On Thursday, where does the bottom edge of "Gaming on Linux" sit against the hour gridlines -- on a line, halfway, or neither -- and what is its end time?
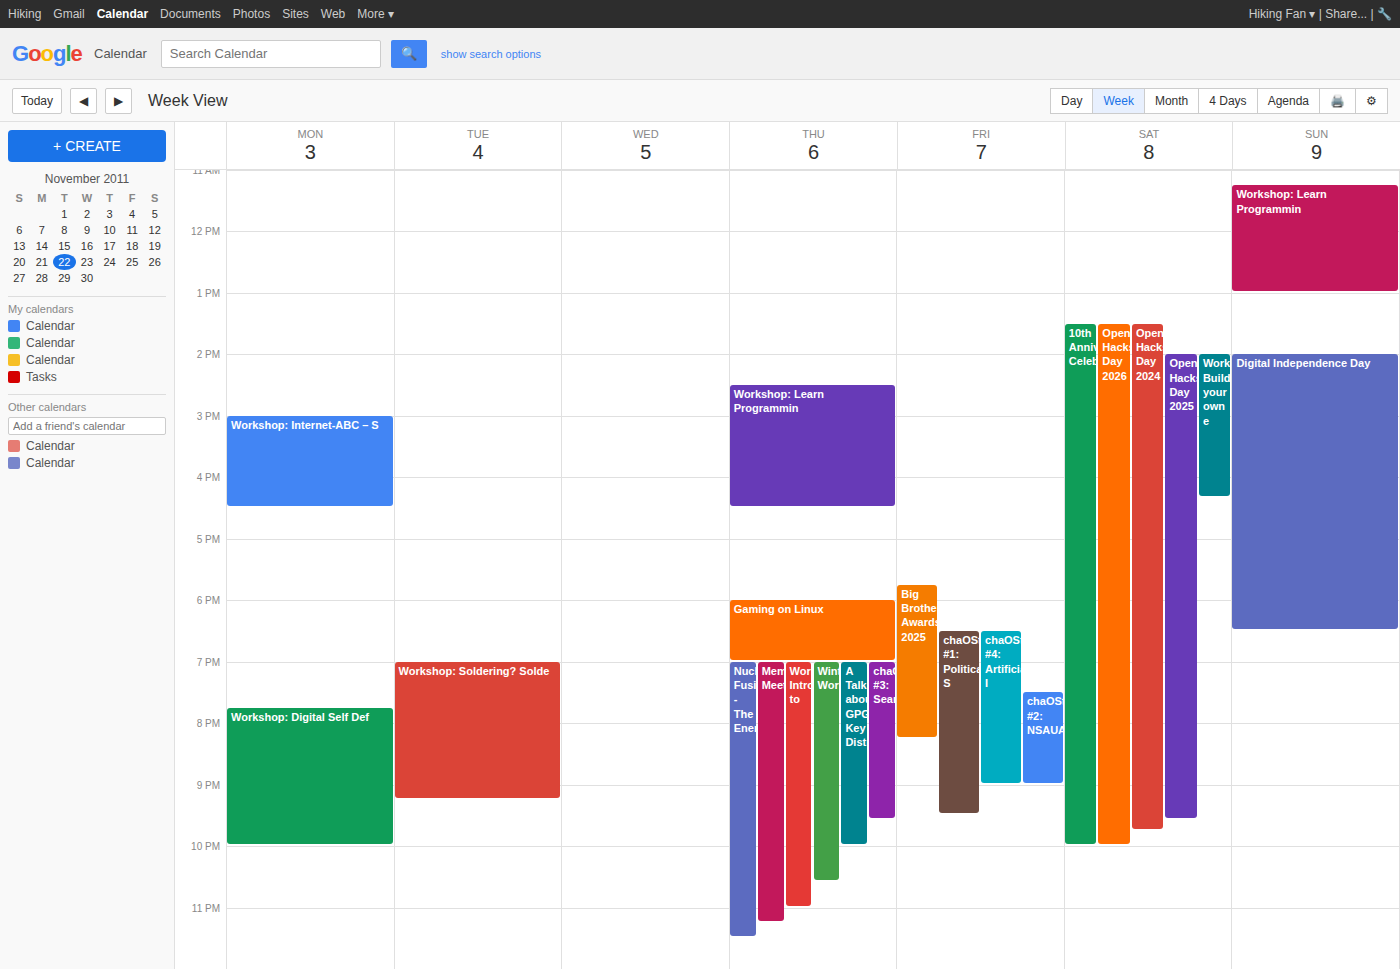
7:00 PM -- exactly on the 7 PM line.